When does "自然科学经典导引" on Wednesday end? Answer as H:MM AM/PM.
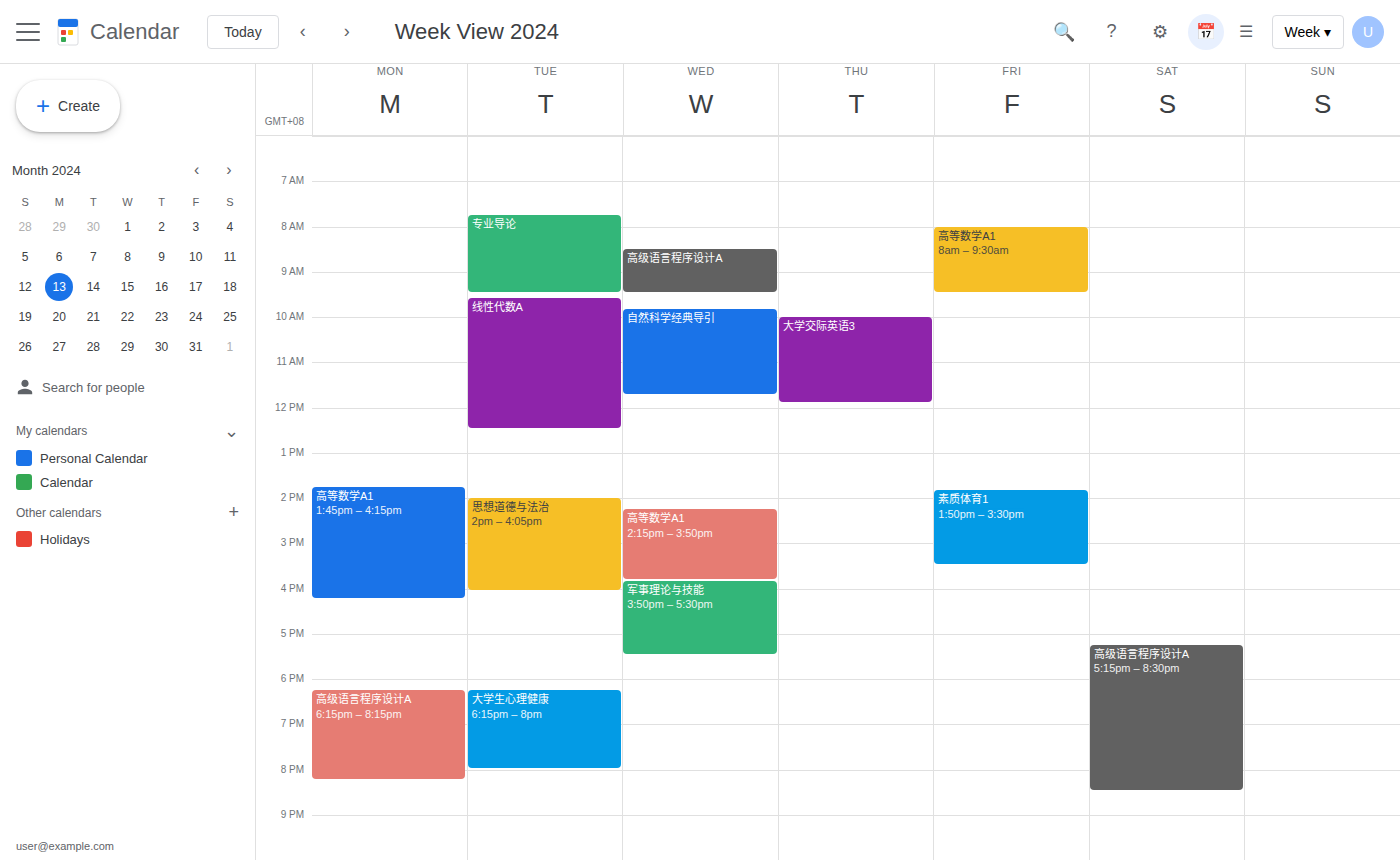
11:45 AM